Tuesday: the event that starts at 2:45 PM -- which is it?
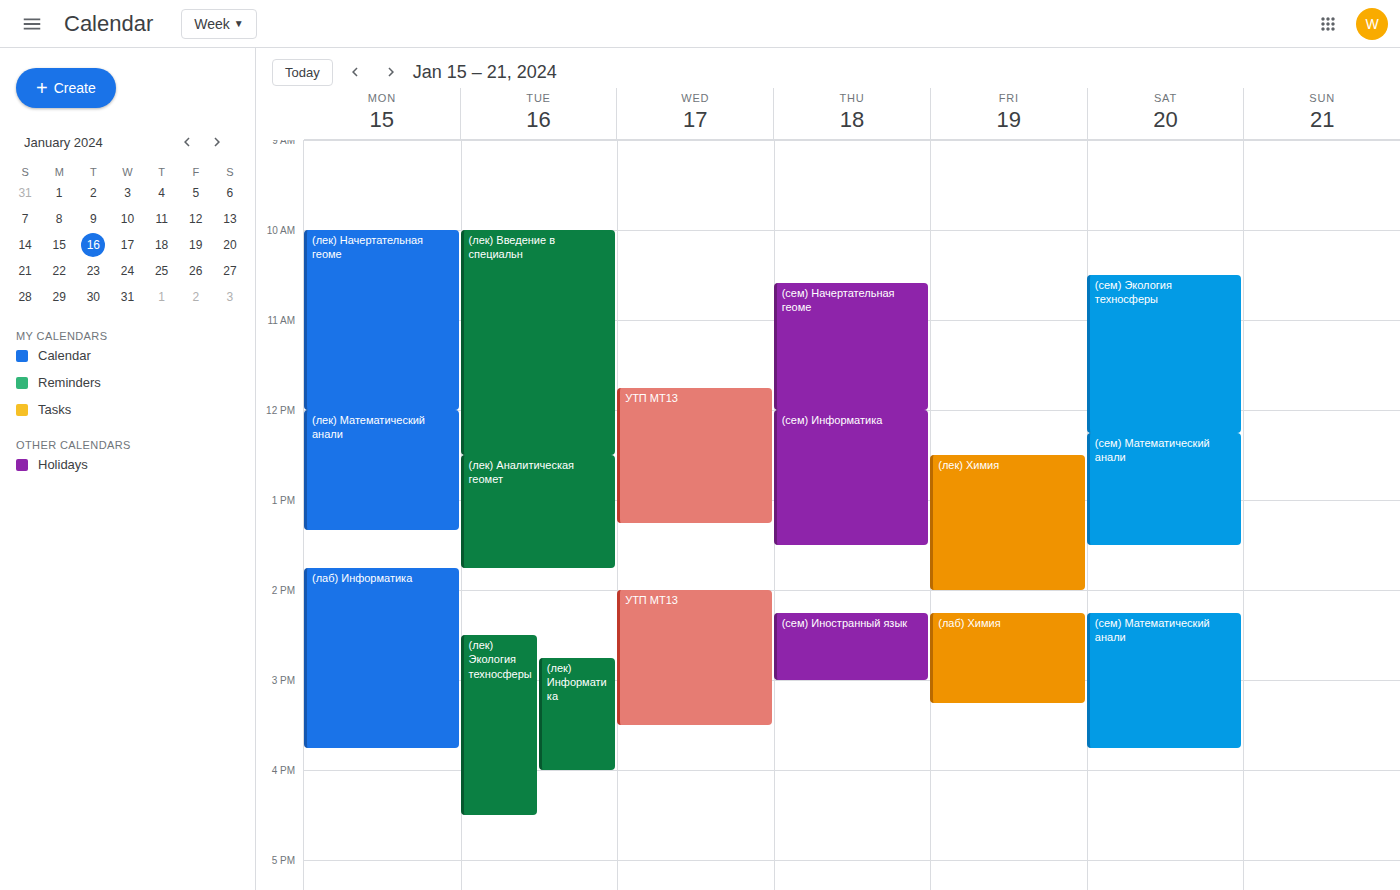
"(лек) Информатика"